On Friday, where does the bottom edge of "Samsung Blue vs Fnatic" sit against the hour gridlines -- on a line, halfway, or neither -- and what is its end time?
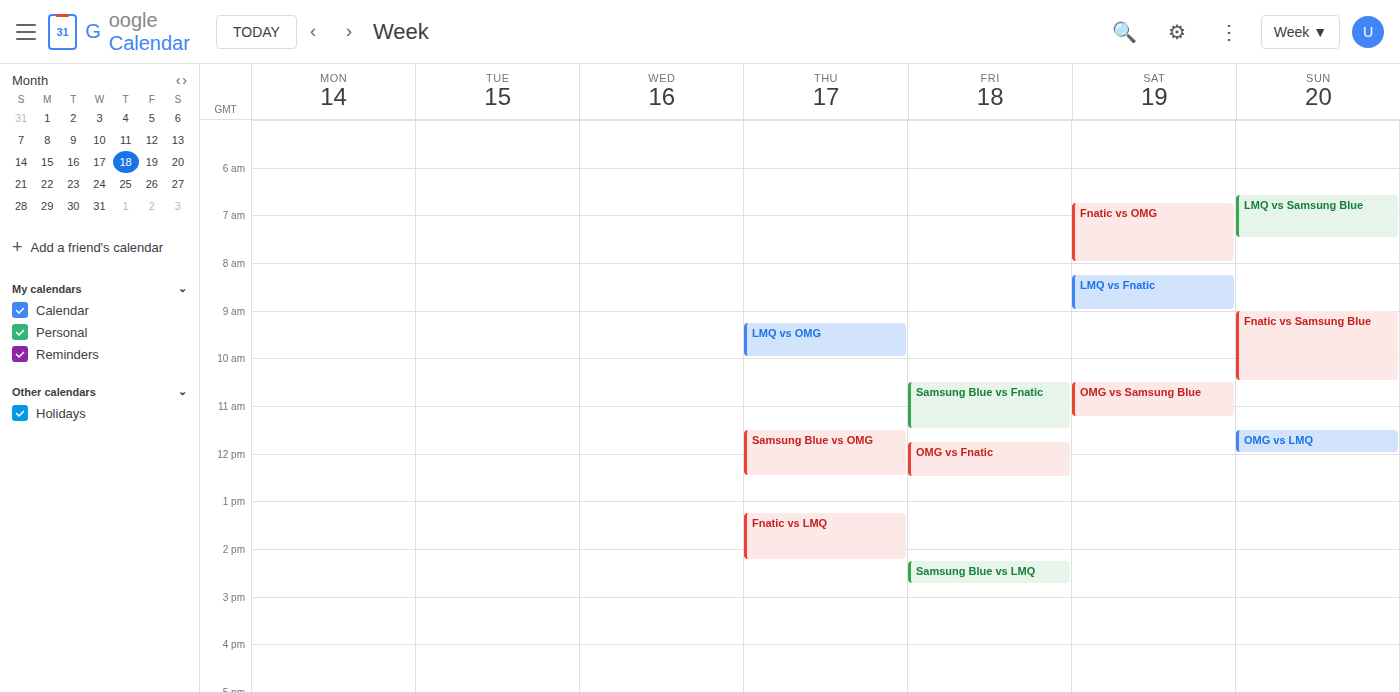
11:30 AM -- halfway between the 11 AM and 12 PM lines.